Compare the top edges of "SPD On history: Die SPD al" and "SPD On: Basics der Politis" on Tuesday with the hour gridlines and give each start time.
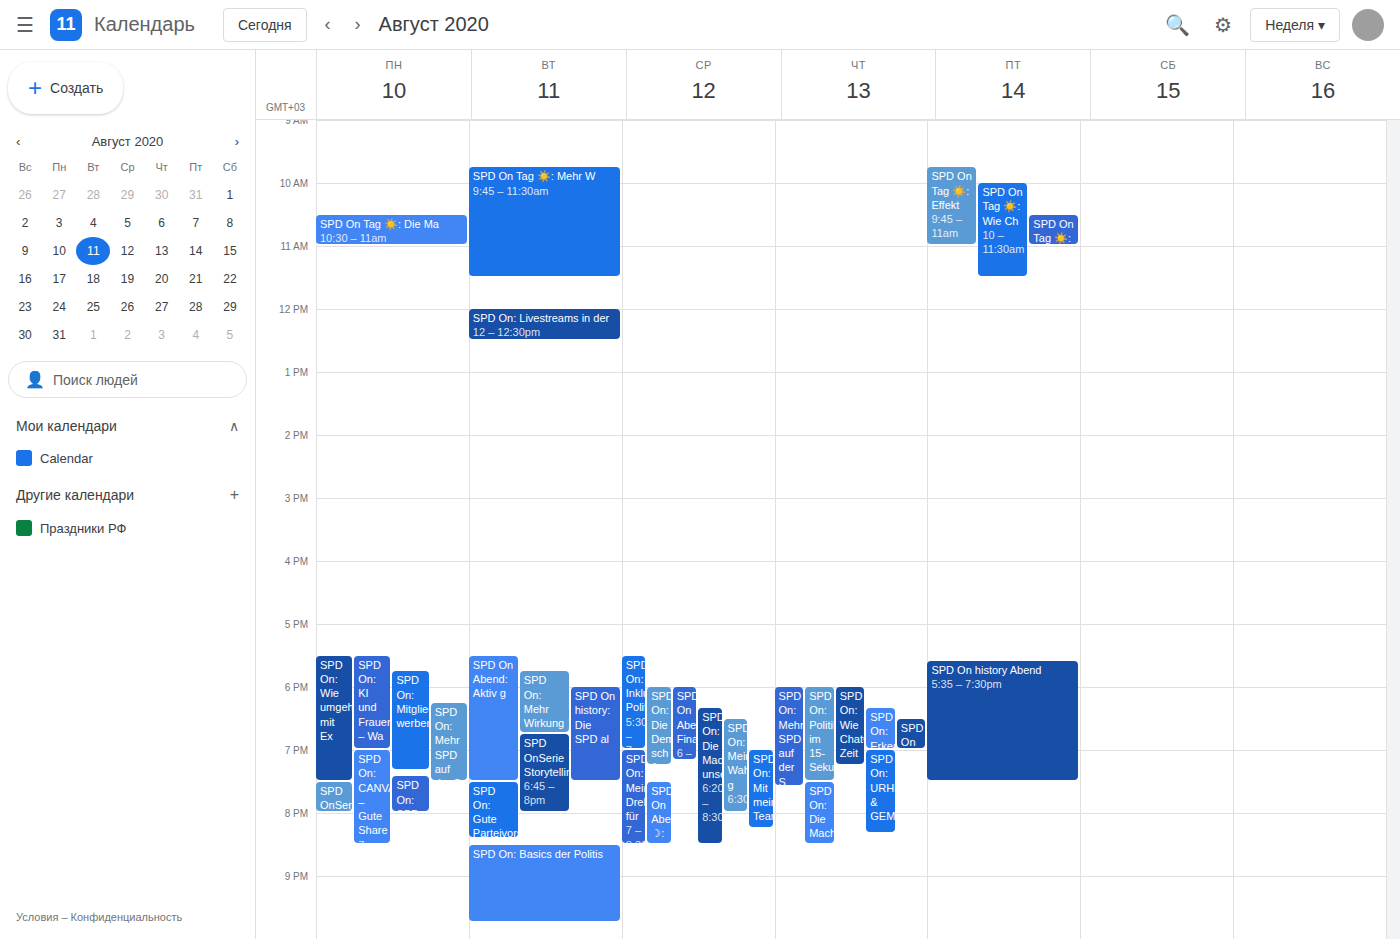
"SPD On history: Die SPD al": 6:00 PM, exactly on the 6 PM line. "SPD On: Basics der Politis": 8:30 PM, halfway between the 8 PM and 9 PM lines.